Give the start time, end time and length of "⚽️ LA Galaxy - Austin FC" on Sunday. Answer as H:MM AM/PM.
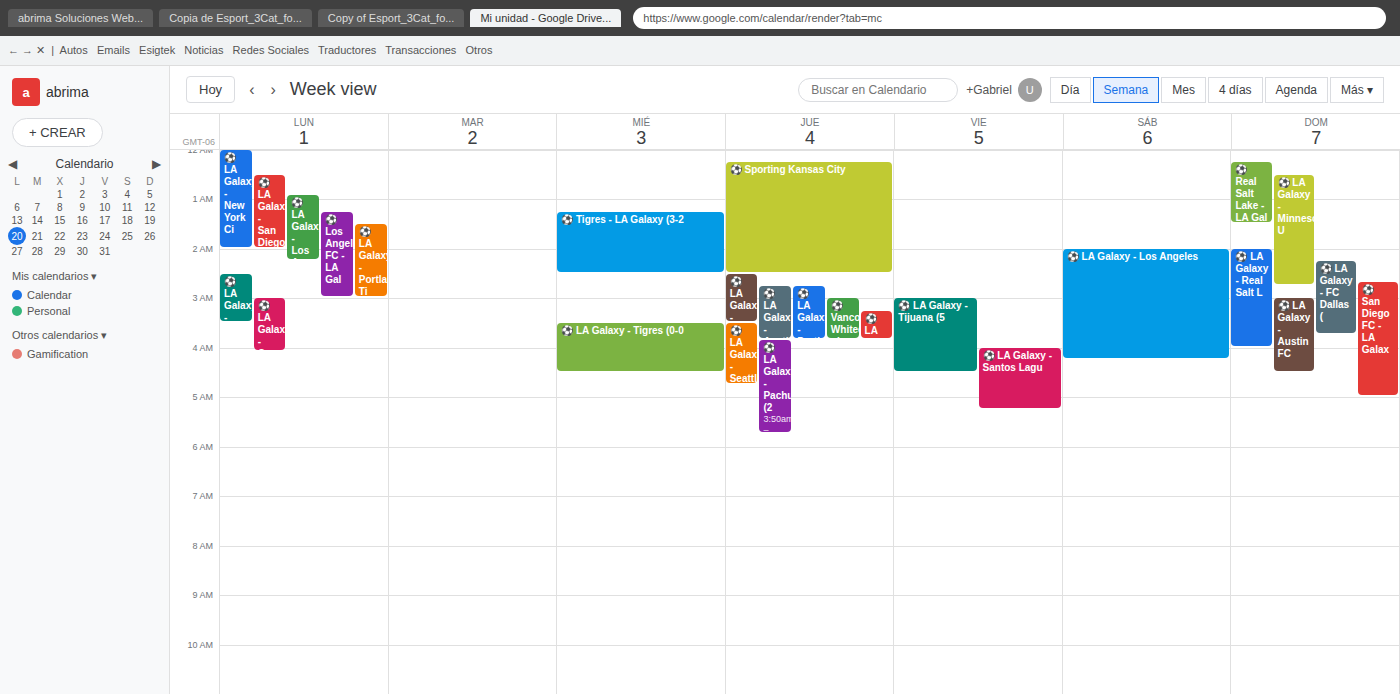
3:00 AM to 4:30 AM, 1 hour 30 minutes